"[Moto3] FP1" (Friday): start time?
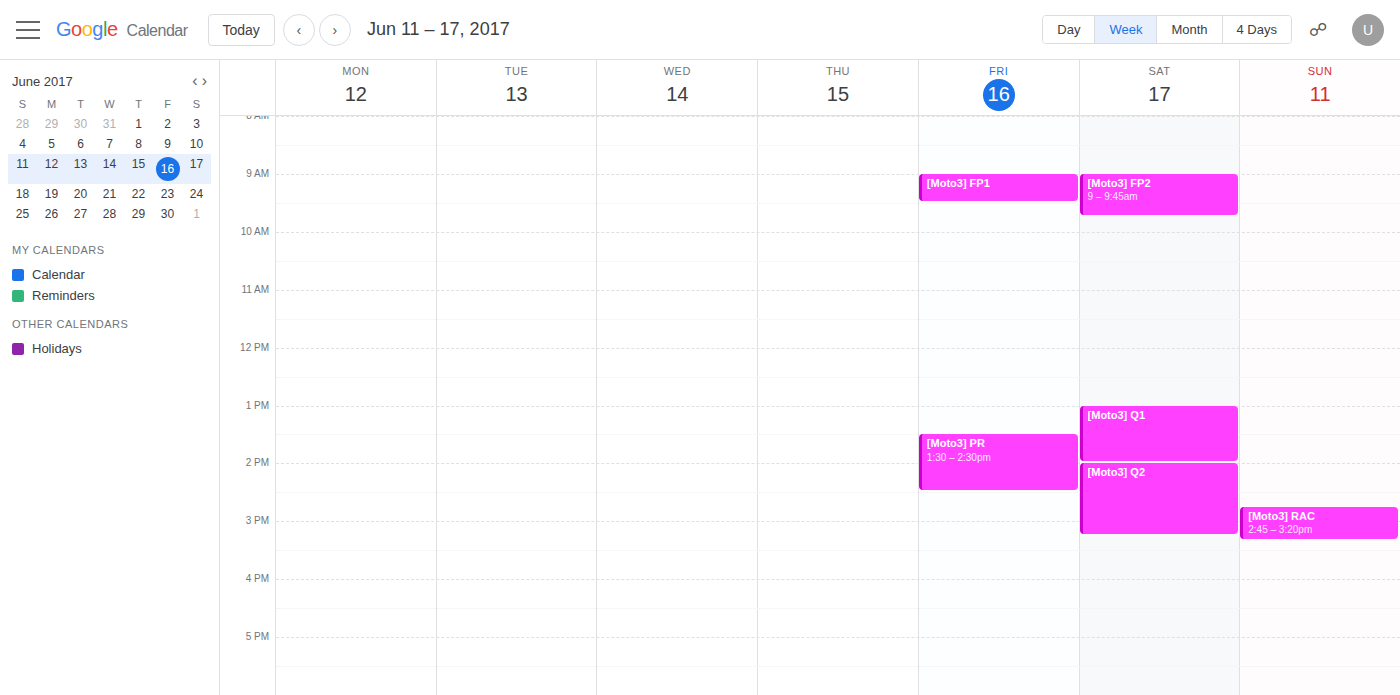
9:00 AM